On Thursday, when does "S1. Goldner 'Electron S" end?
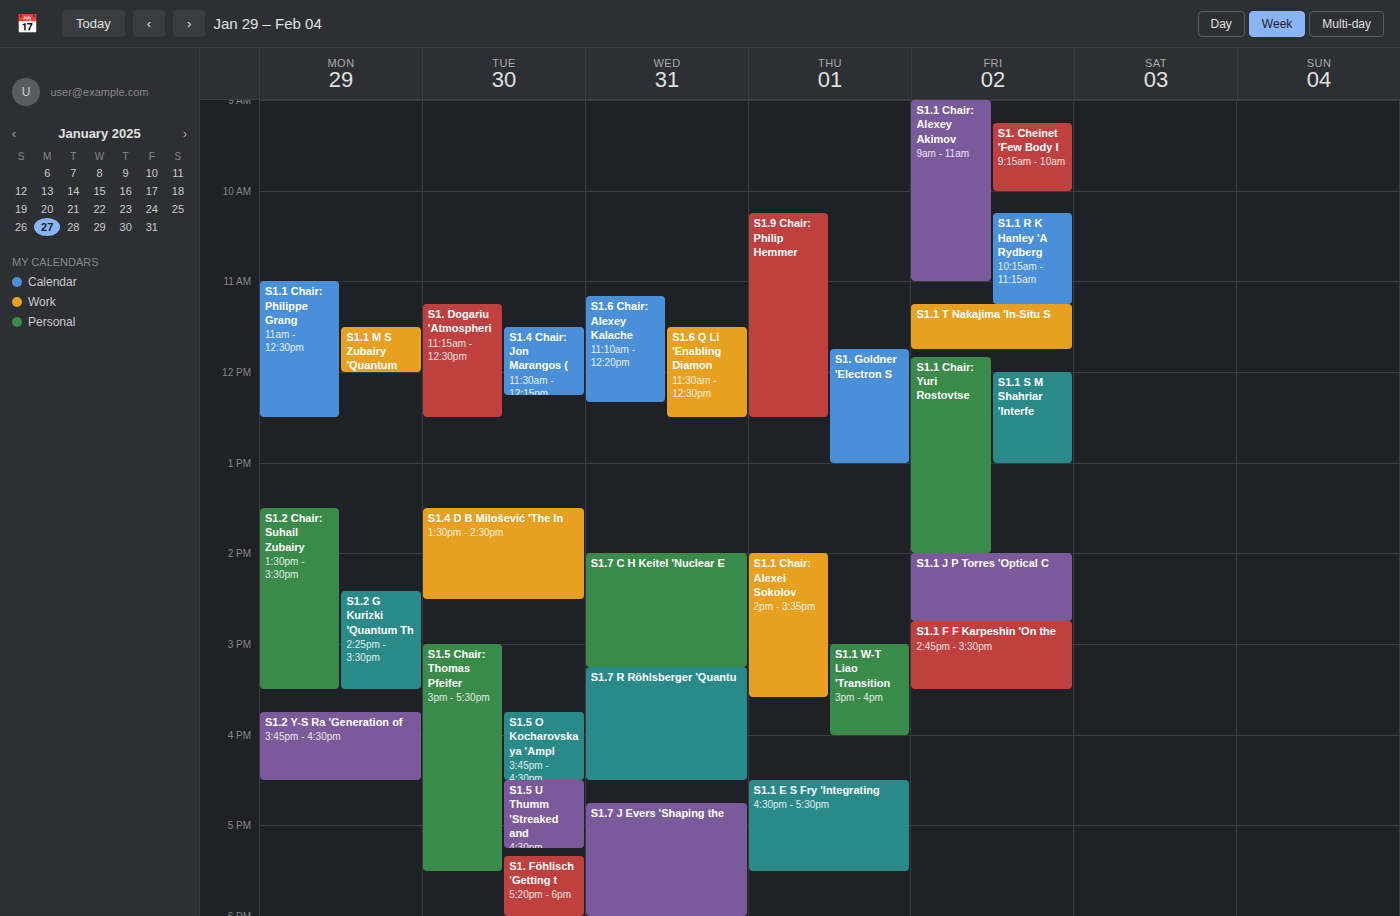
1:00 PM